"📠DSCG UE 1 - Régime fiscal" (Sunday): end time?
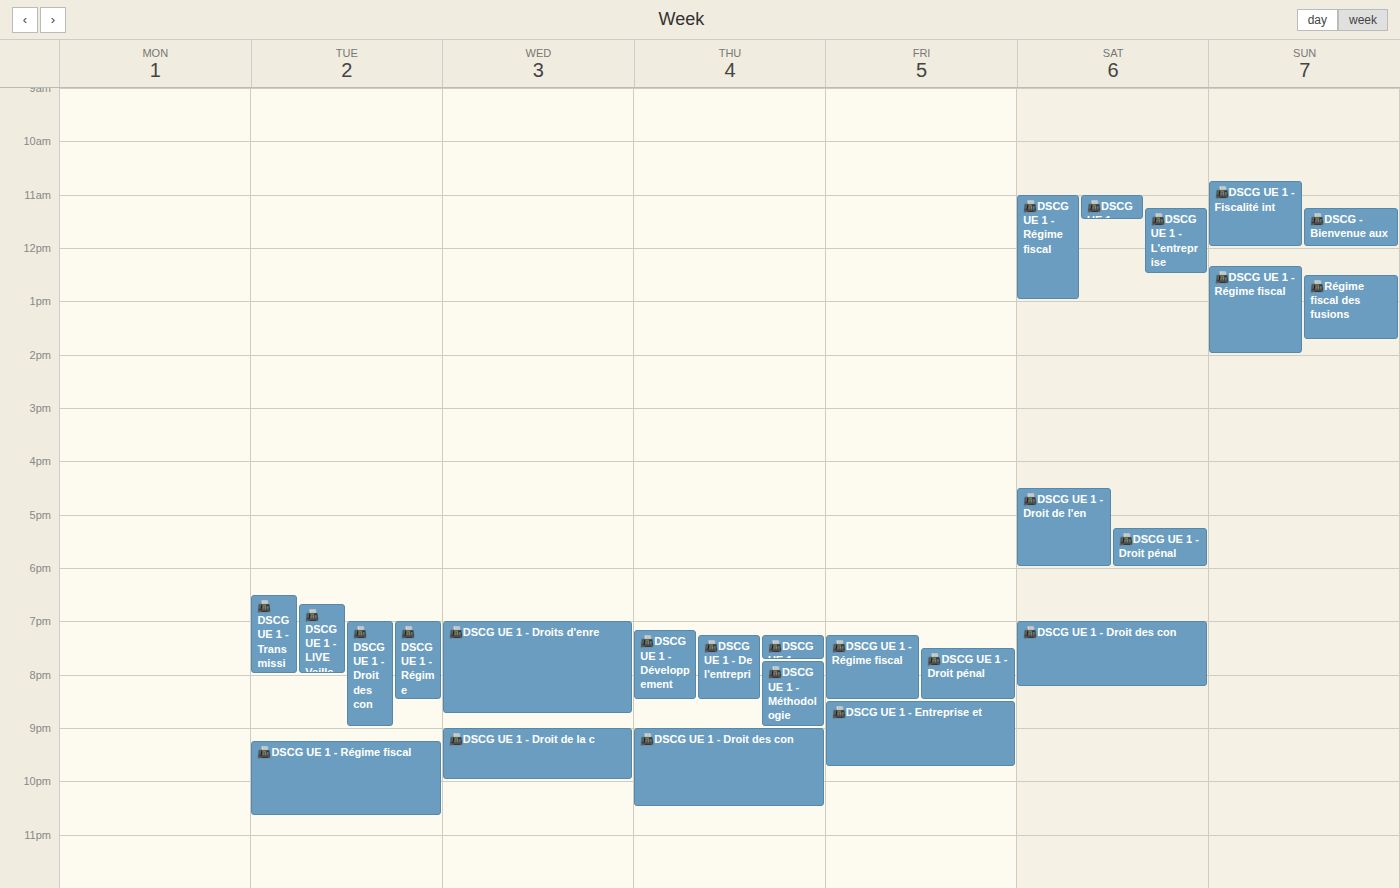
2:00 PM